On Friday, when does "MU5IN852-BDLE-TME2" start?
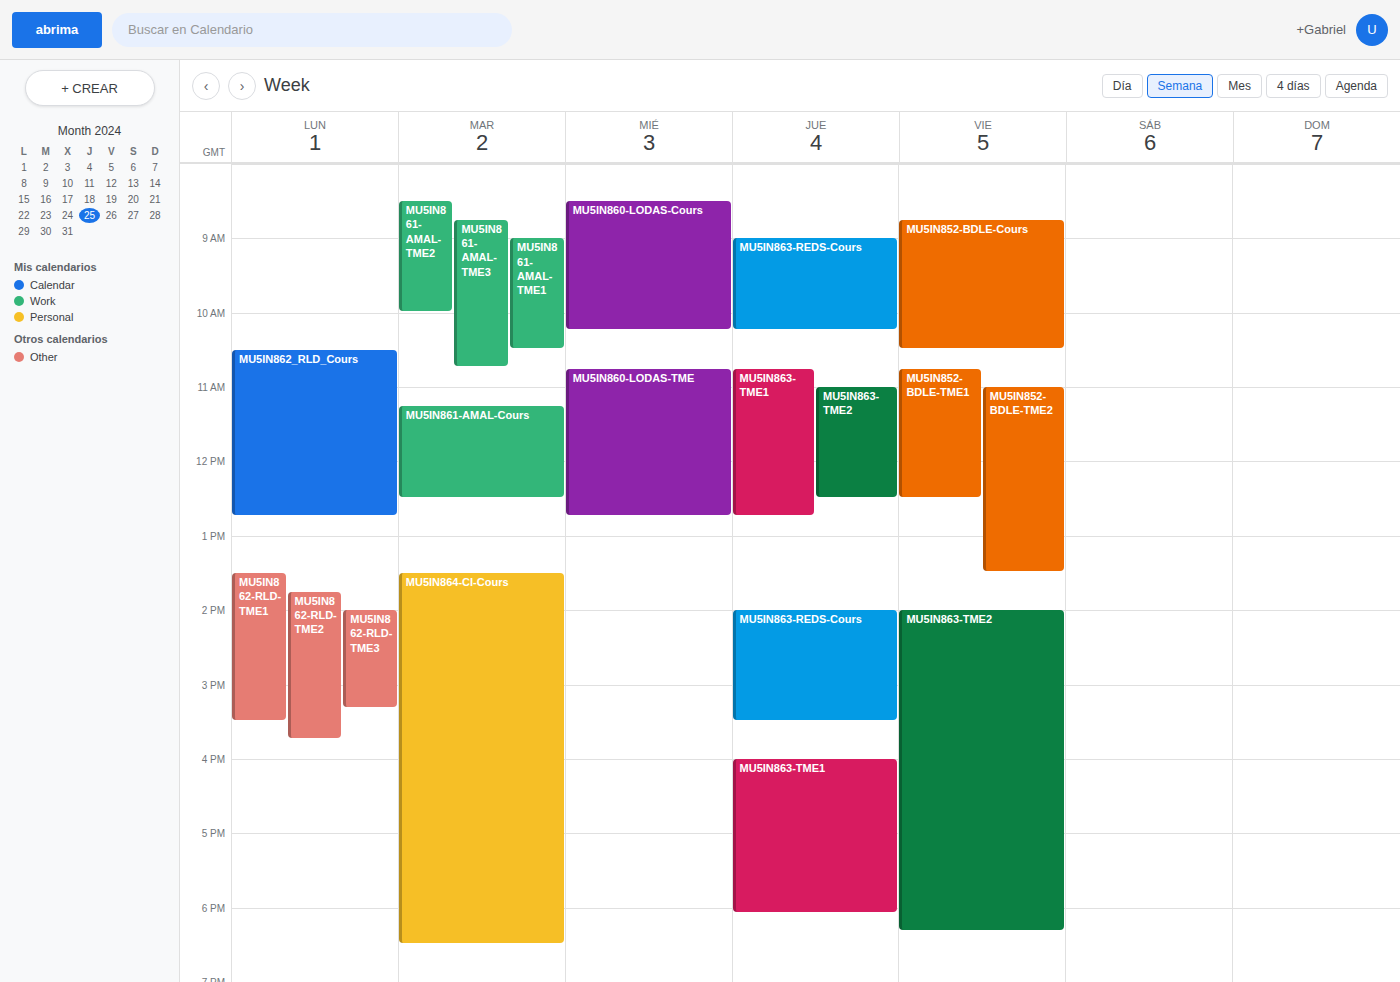
11:00 AM